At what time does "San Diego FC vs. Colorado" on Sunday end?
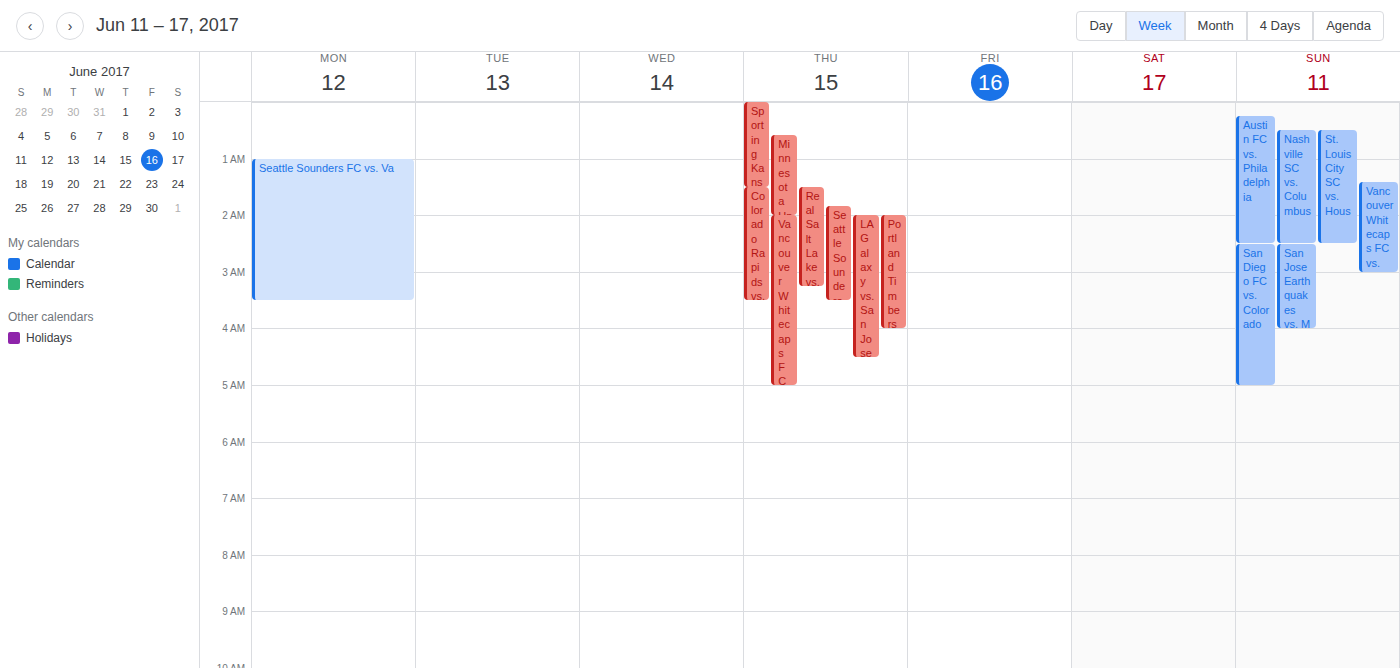
5:00 AM